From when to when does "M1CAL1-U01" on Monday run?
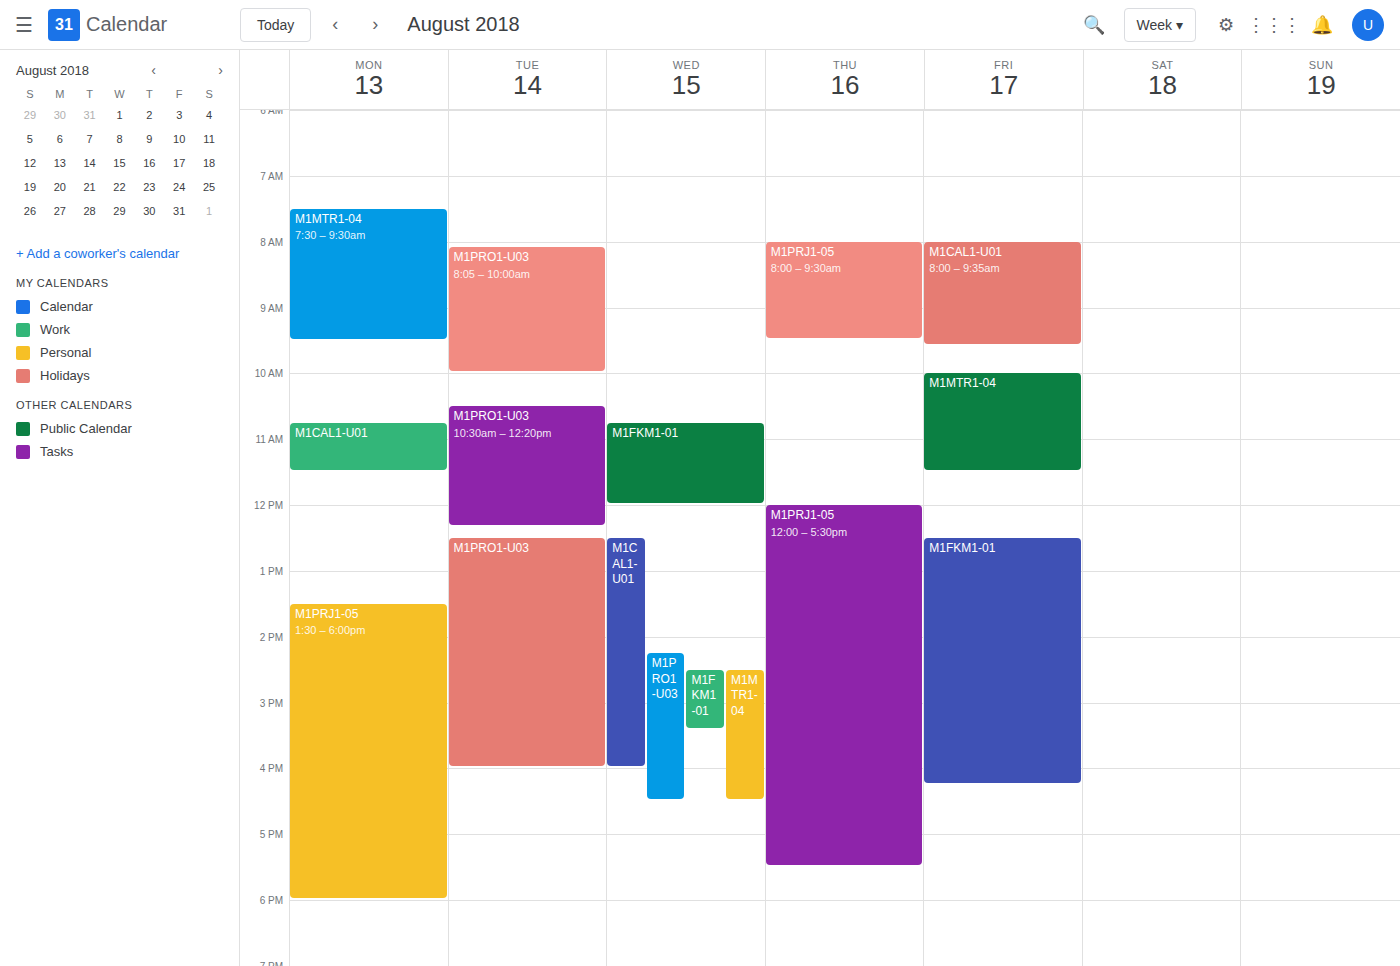
10:45 AM to 11:30 AM